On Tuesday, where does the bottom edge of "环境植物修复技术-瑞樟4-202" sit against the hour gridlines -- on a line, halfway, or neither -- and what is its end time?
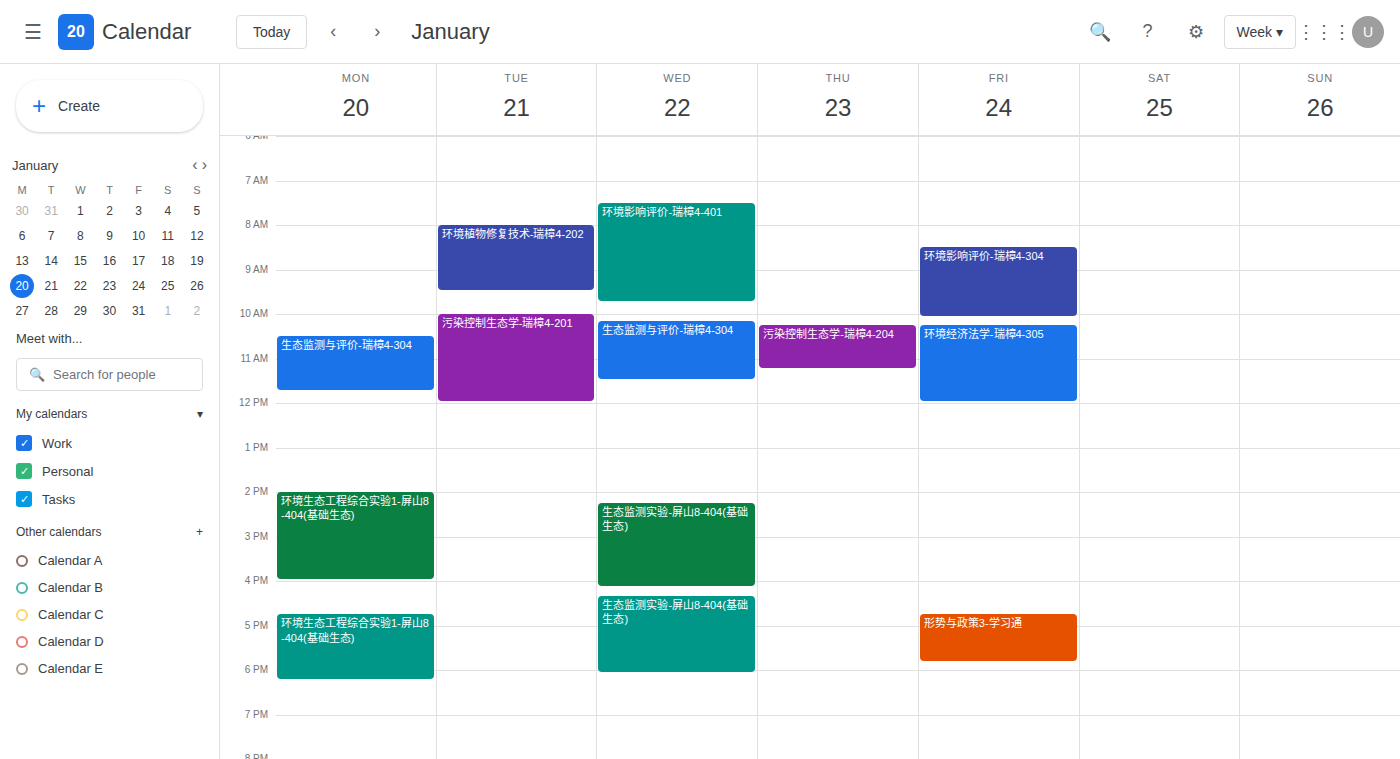
9:30 AM -- halfway between the 9 AM and 10 AM lines.